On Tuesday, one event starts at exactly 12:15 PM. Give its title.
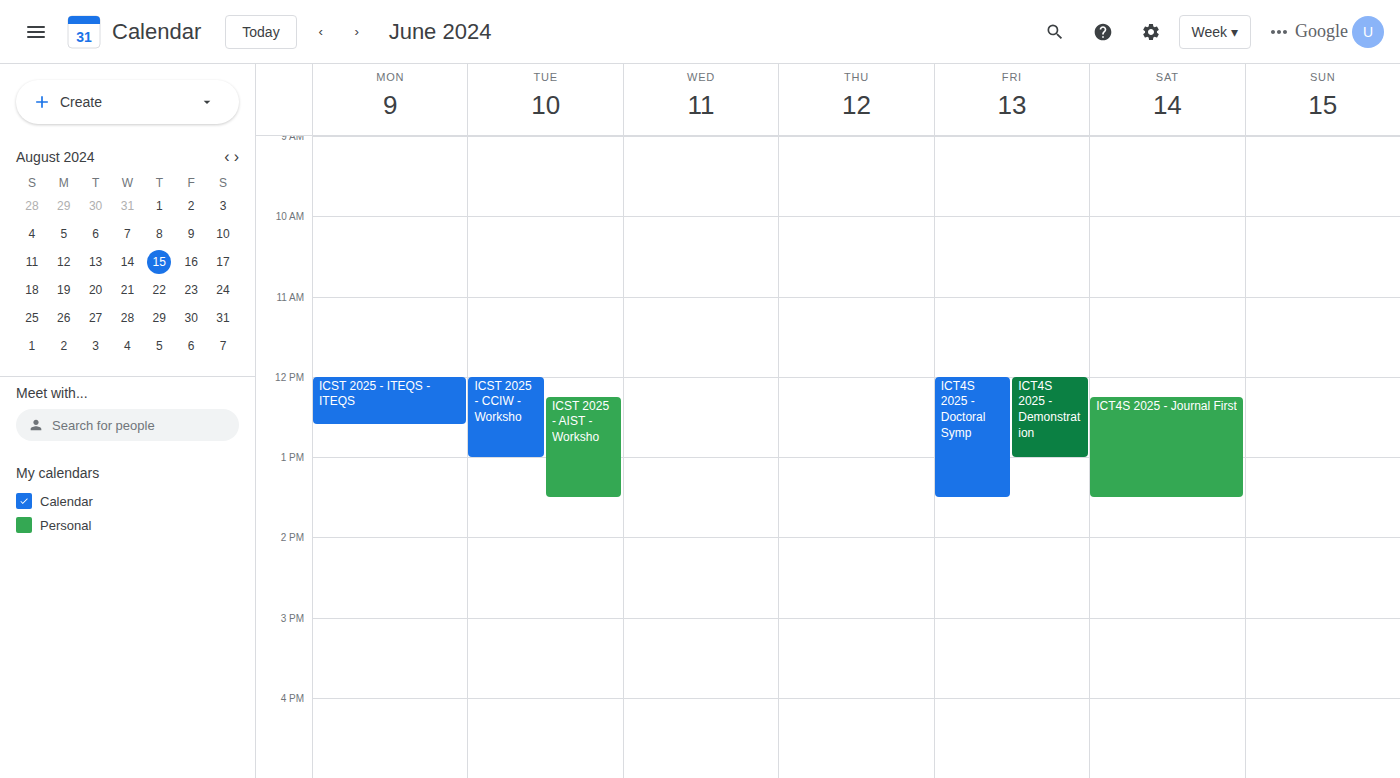
"ICST 2025 - AIST - Worksho"